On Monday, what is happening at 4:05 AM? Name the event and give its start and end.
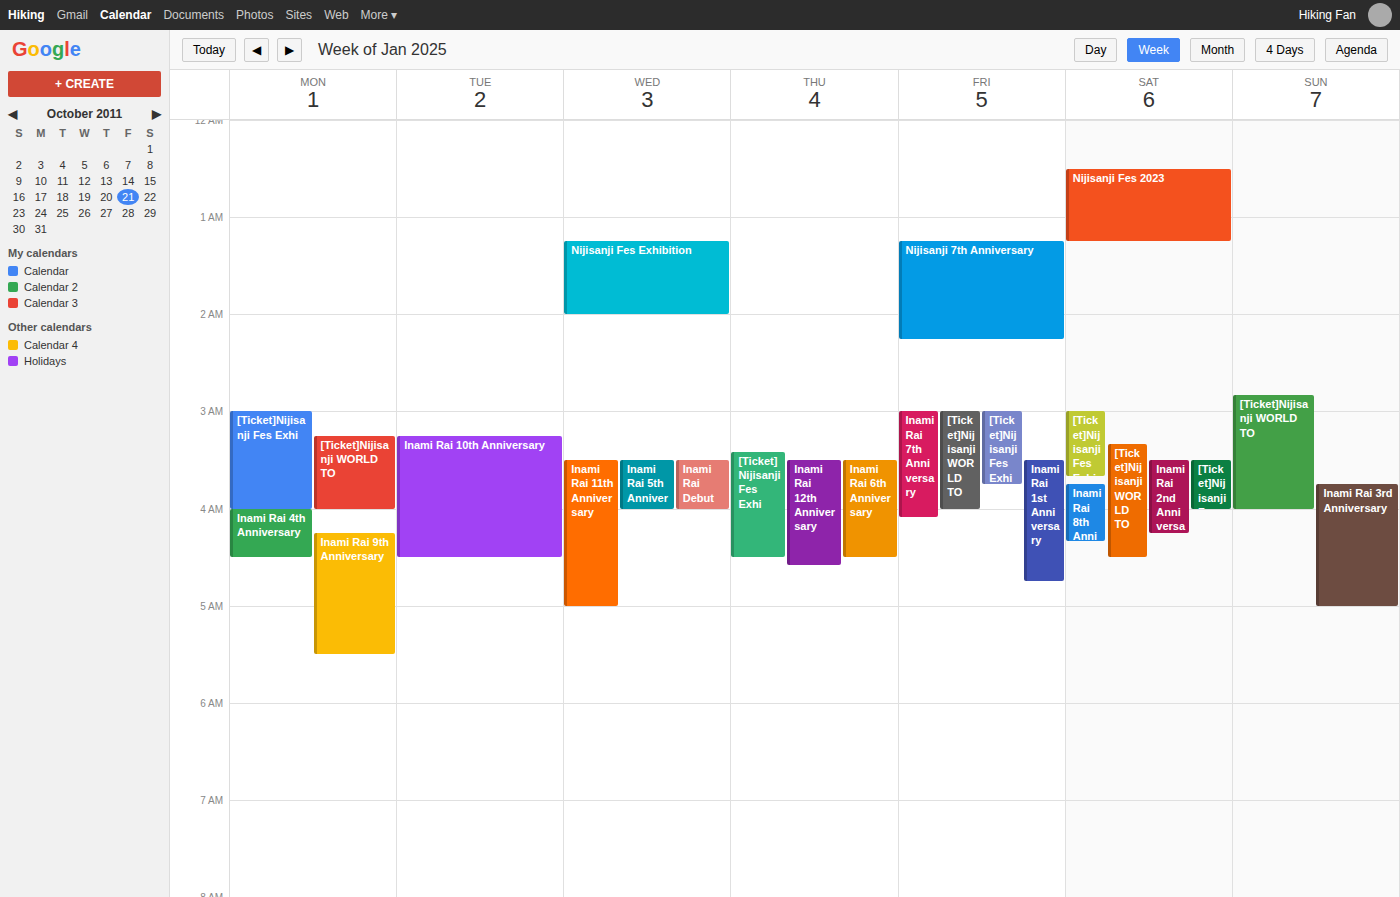
"Inami Rai 4th Anniversary", 4:00 AM to 4:30 AM